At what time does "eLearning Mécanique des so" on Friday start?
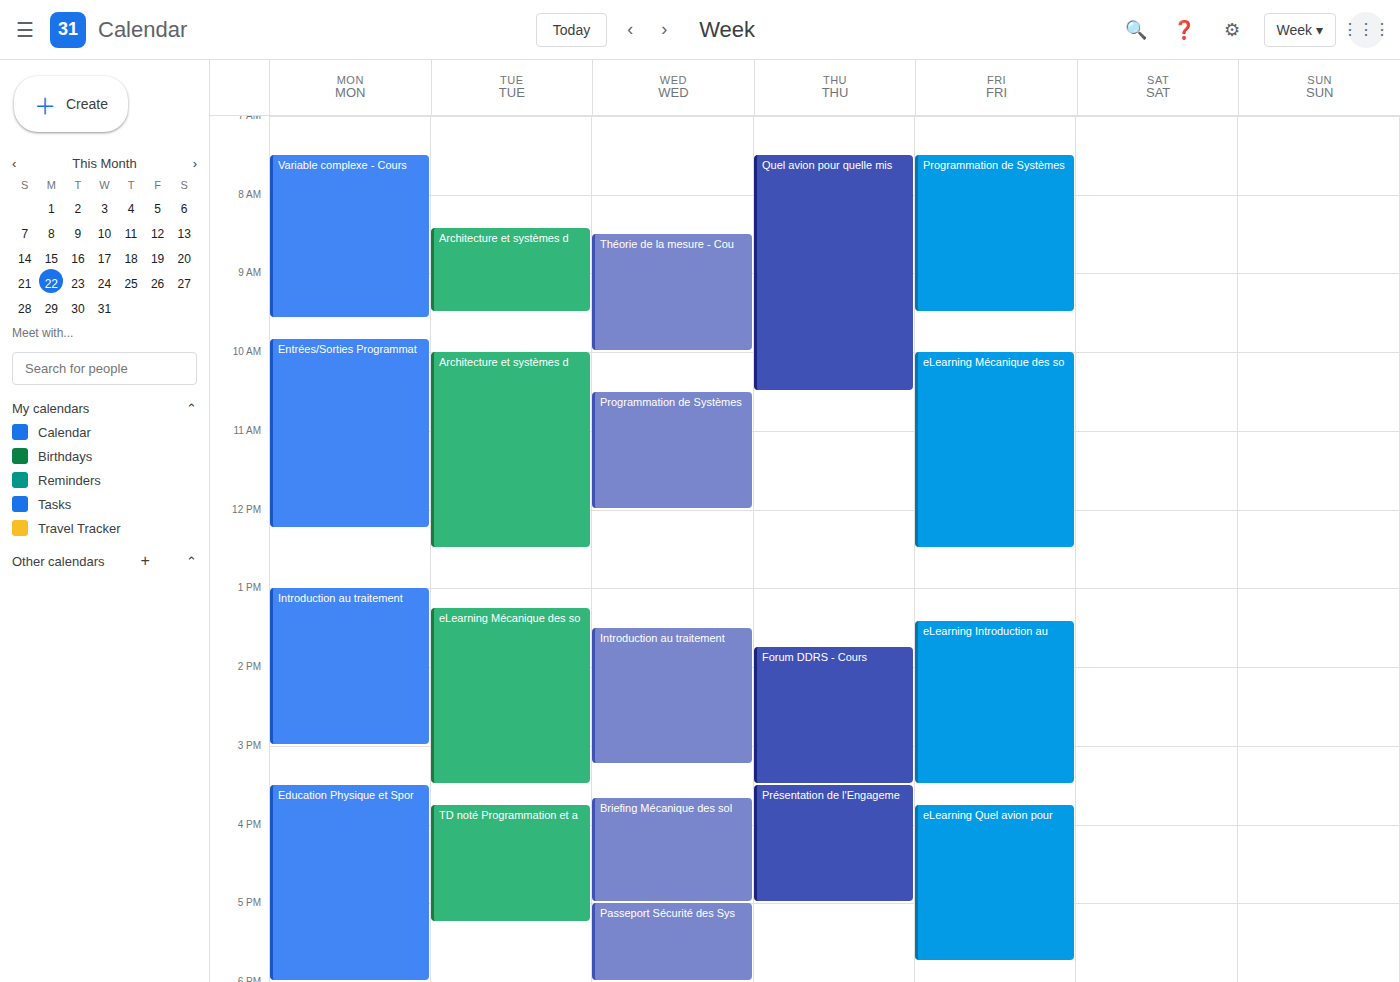
10:00 AM